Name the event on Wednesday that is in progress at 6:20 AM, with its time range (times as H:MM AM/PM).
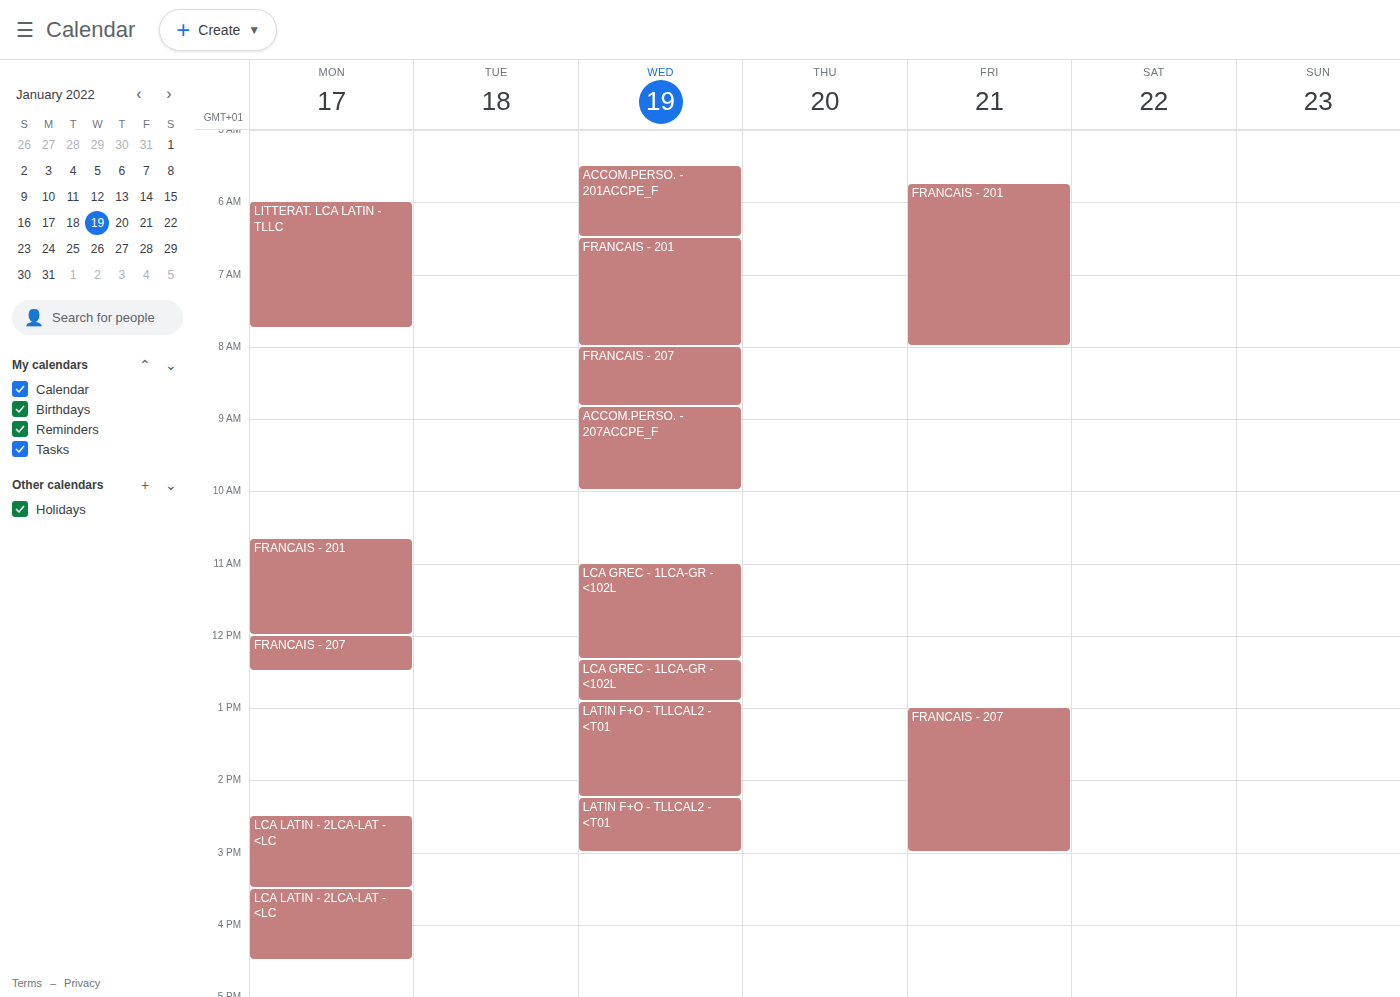
"ACCOM.PERSO. - 201ACCPE_F", 5:30 AM to 6:30 AM